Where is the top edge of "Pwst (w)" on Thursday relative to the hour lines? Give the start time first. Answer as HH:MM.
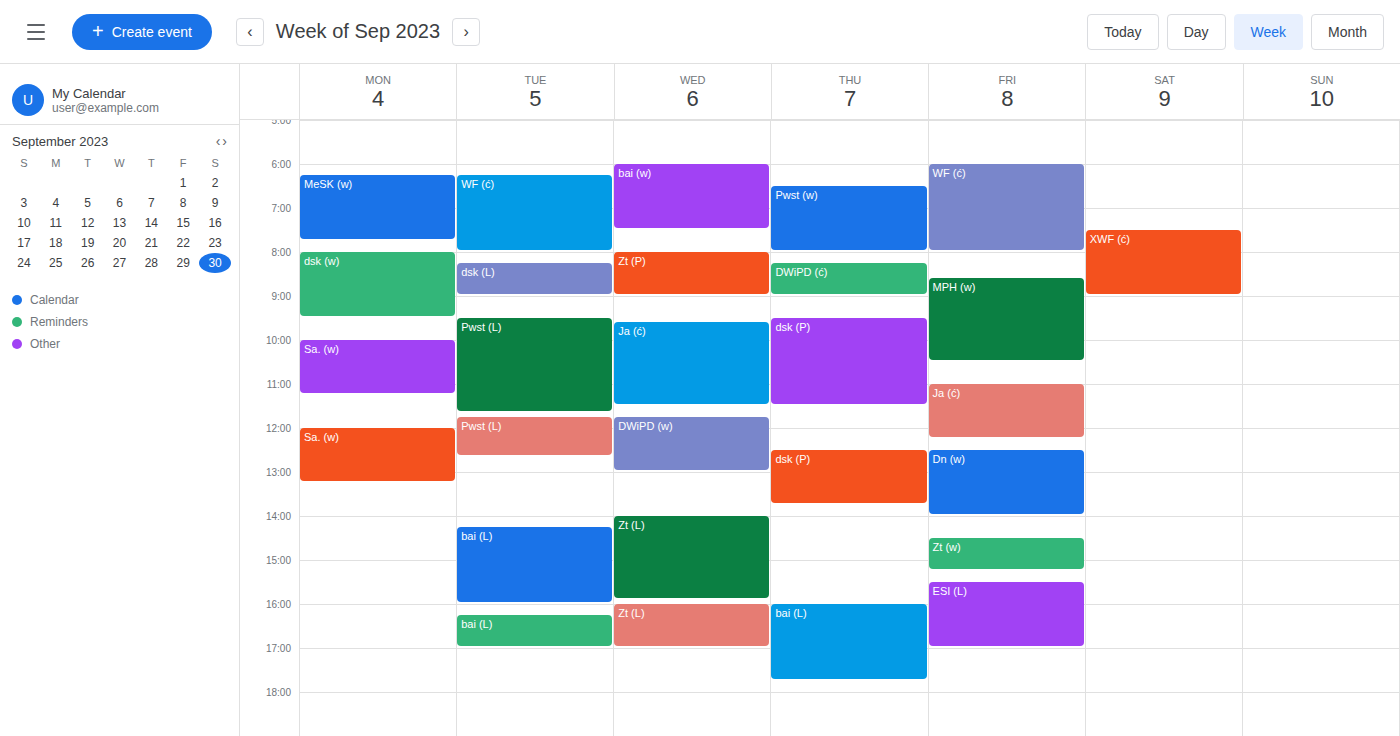
06:30 -- halfway between the 06:00 and 07:00 lines.